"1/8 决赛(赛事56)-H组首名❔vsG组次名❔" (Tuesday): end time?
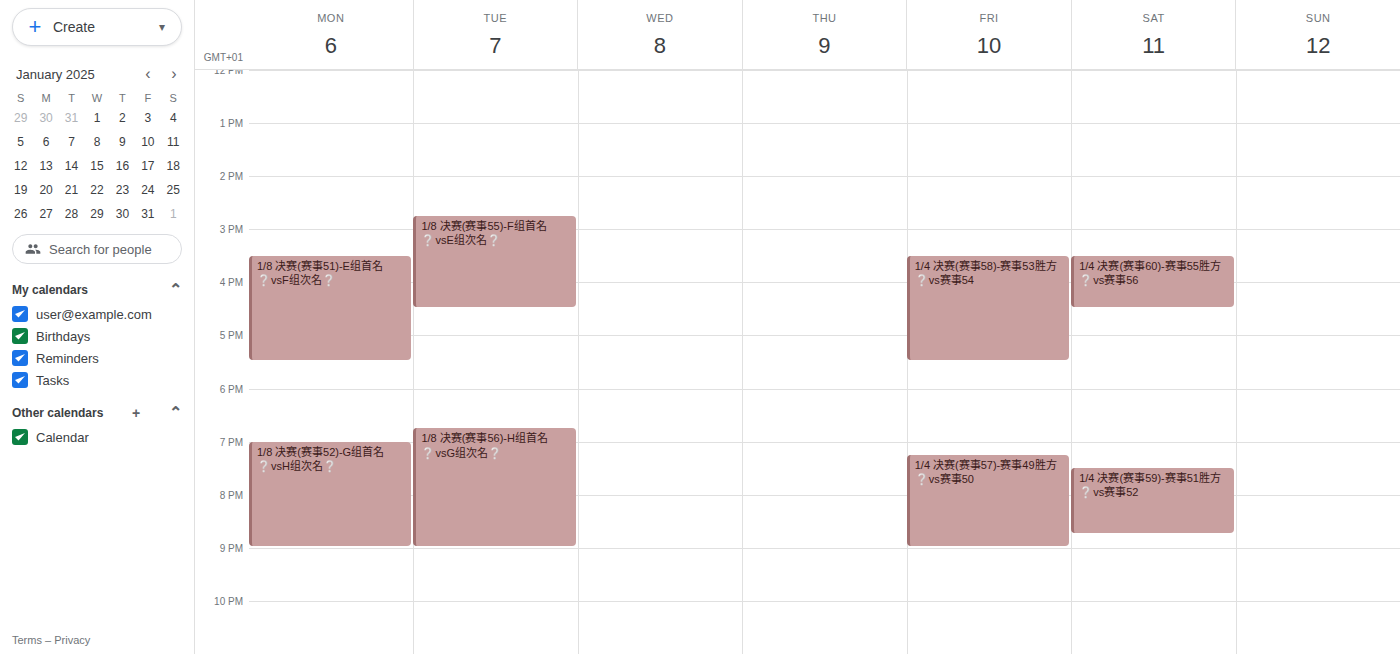
9:00 PM